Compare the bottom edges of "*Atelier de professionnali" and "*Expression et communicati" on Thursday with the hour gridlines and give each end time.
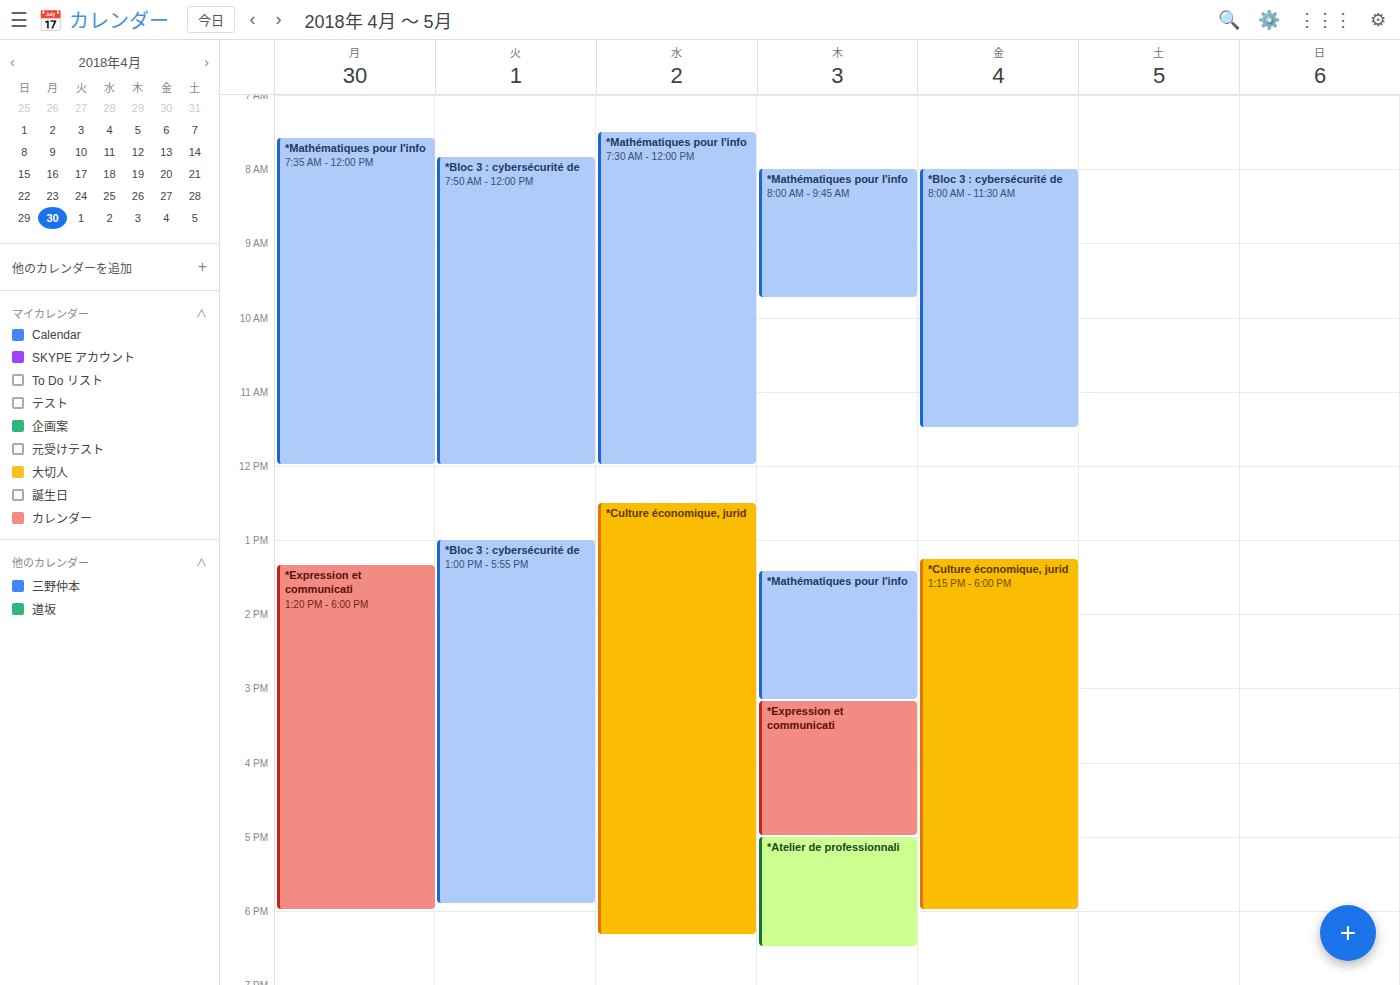
"*Atelier de professionnali": 6:30 PM, halfway between the 6 PM and 7 PM lines. "*Expression et communicati": 5:00 PM, exactly on the 5 PM line.